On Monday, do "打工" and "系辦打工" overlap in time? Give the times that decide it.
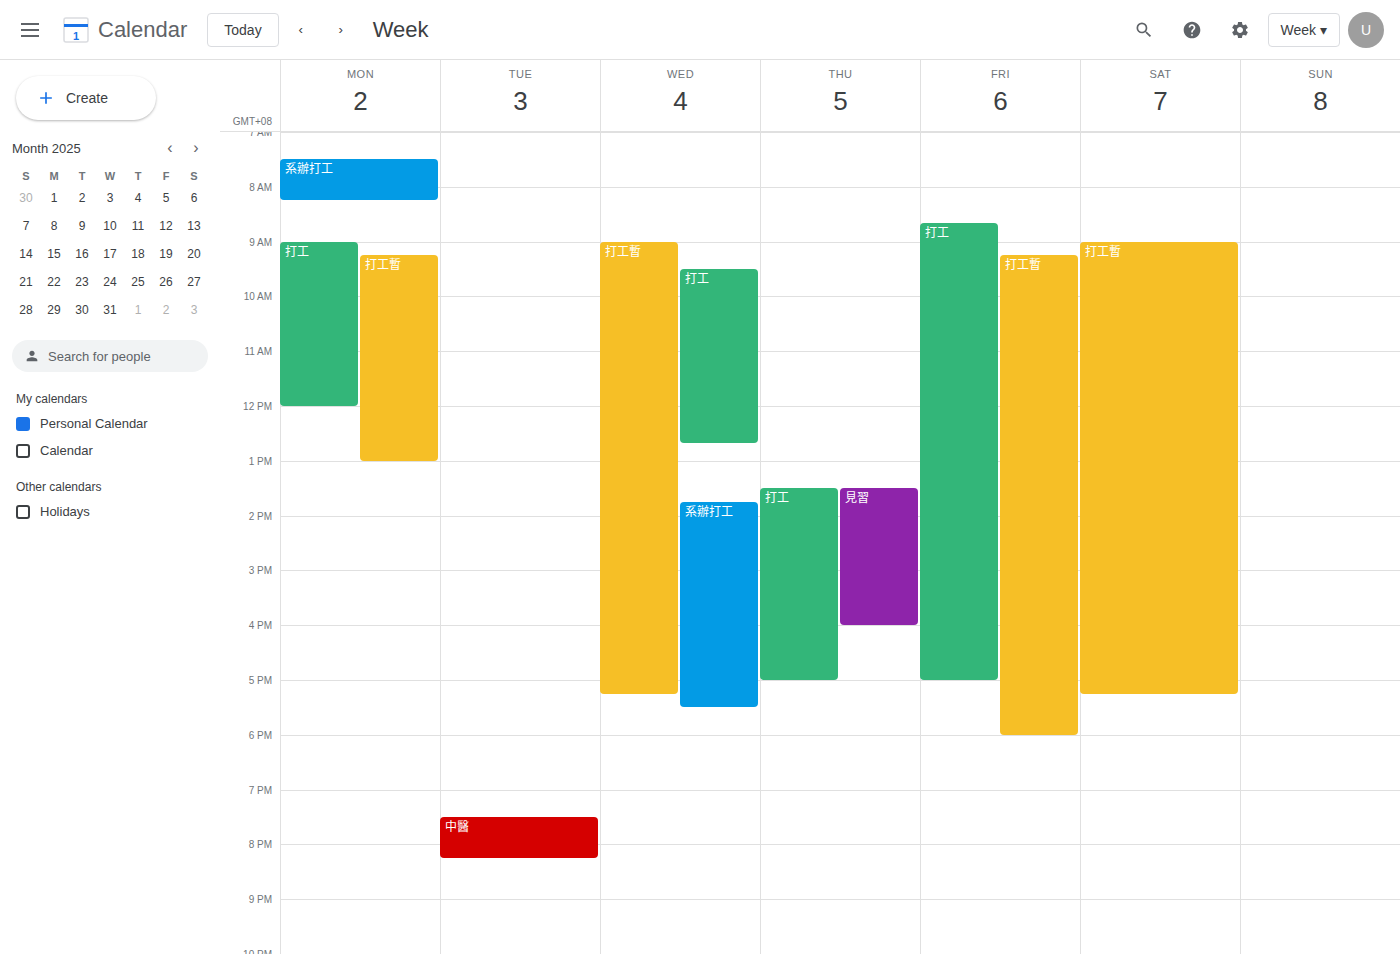
"系辦打工" ends at 8:15 AM and "打工" starts at 9:00 AM -- no overlap.